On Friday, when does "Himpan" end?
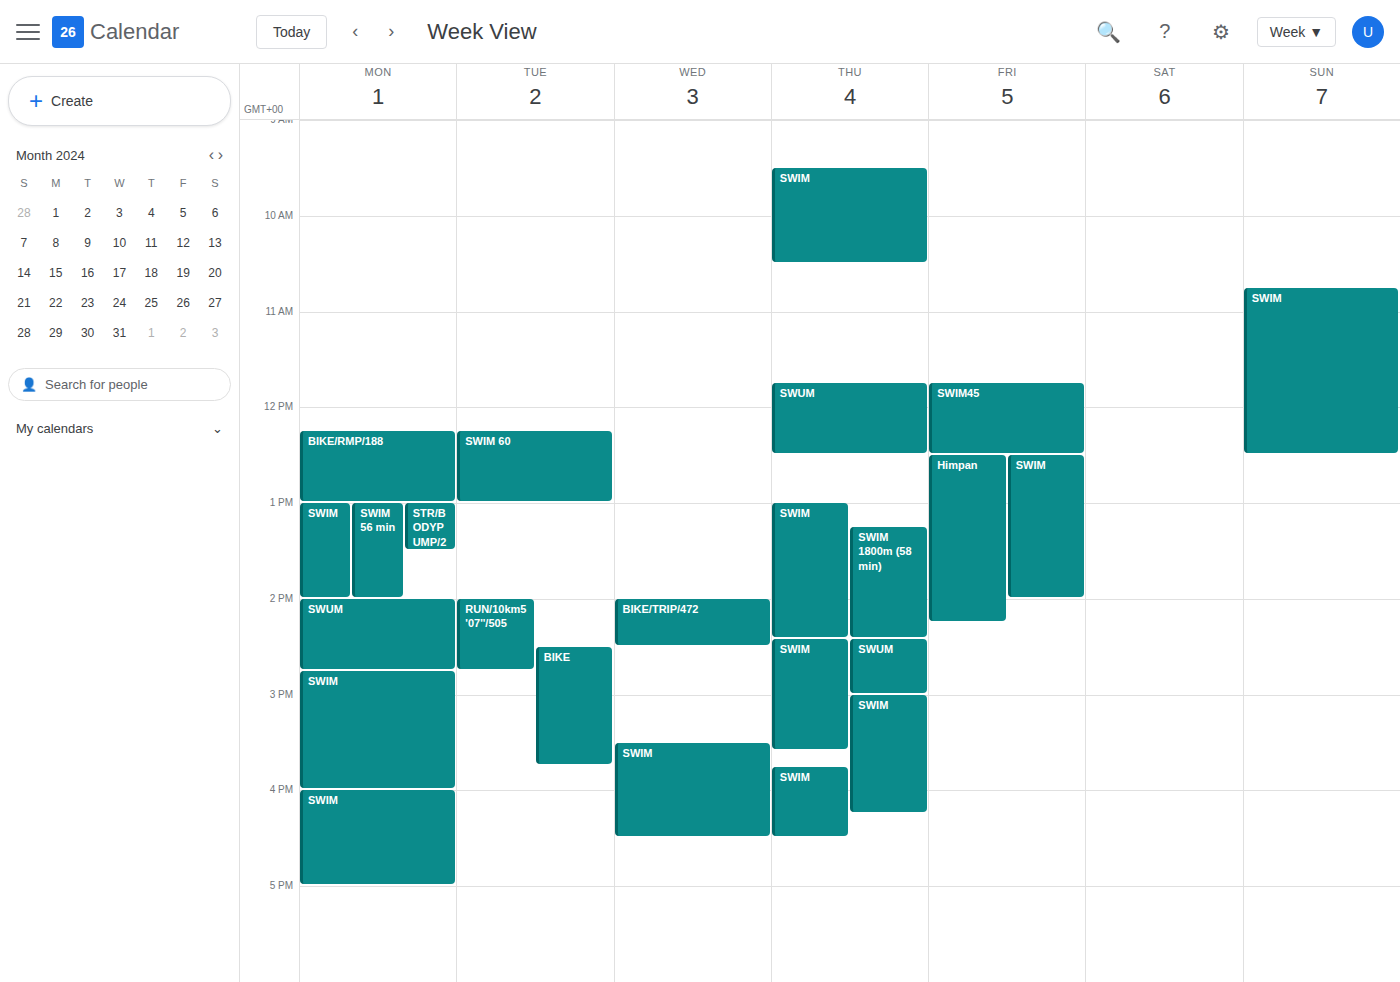
2:15 PM